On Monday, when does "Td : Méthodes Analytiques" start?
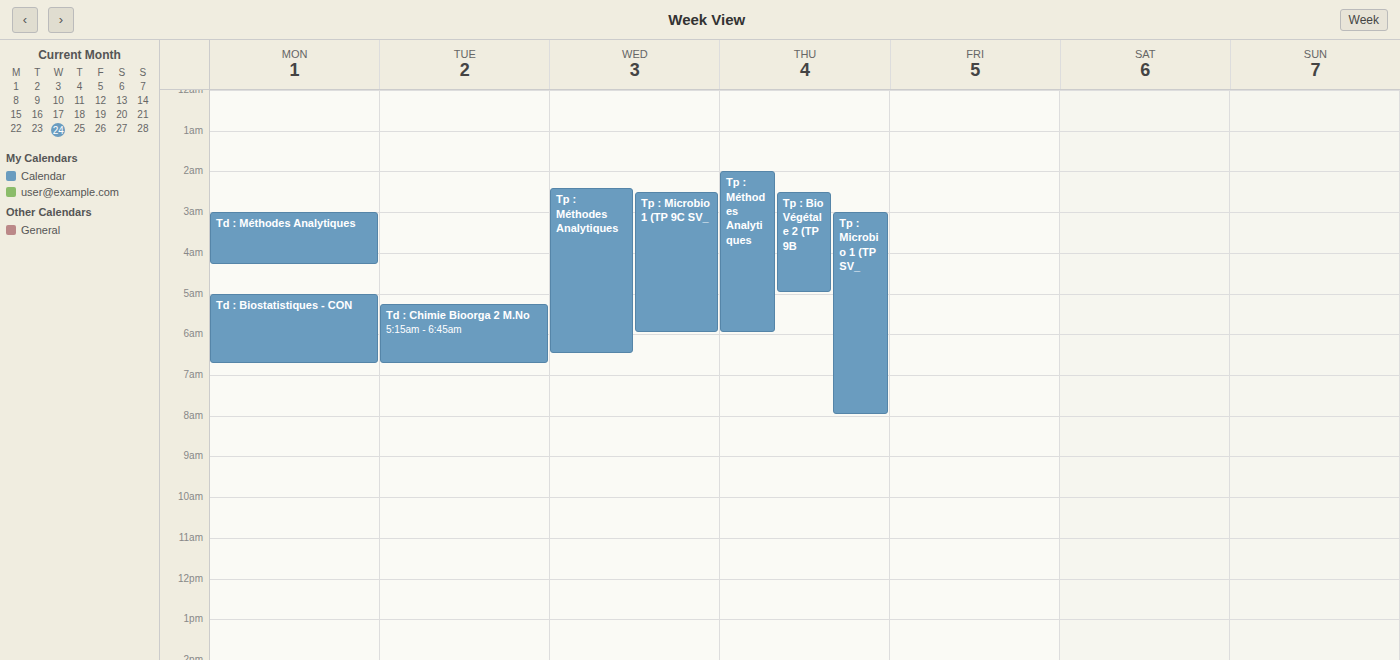
3:00 AM